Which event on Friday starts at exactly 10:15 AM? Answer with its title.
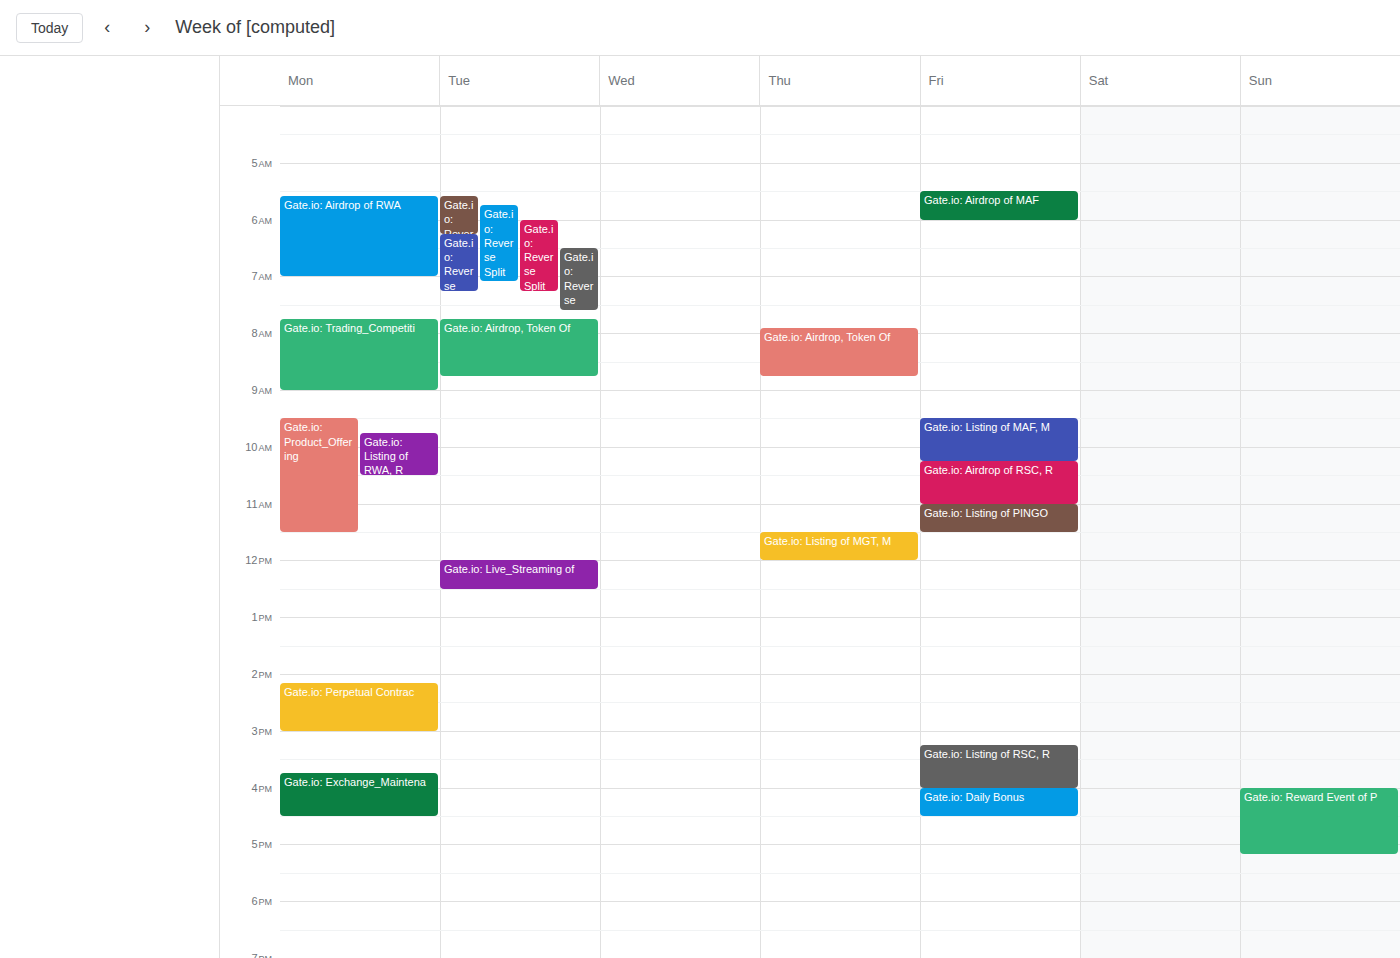
"Gate.io: Airdrop of RSC, R"